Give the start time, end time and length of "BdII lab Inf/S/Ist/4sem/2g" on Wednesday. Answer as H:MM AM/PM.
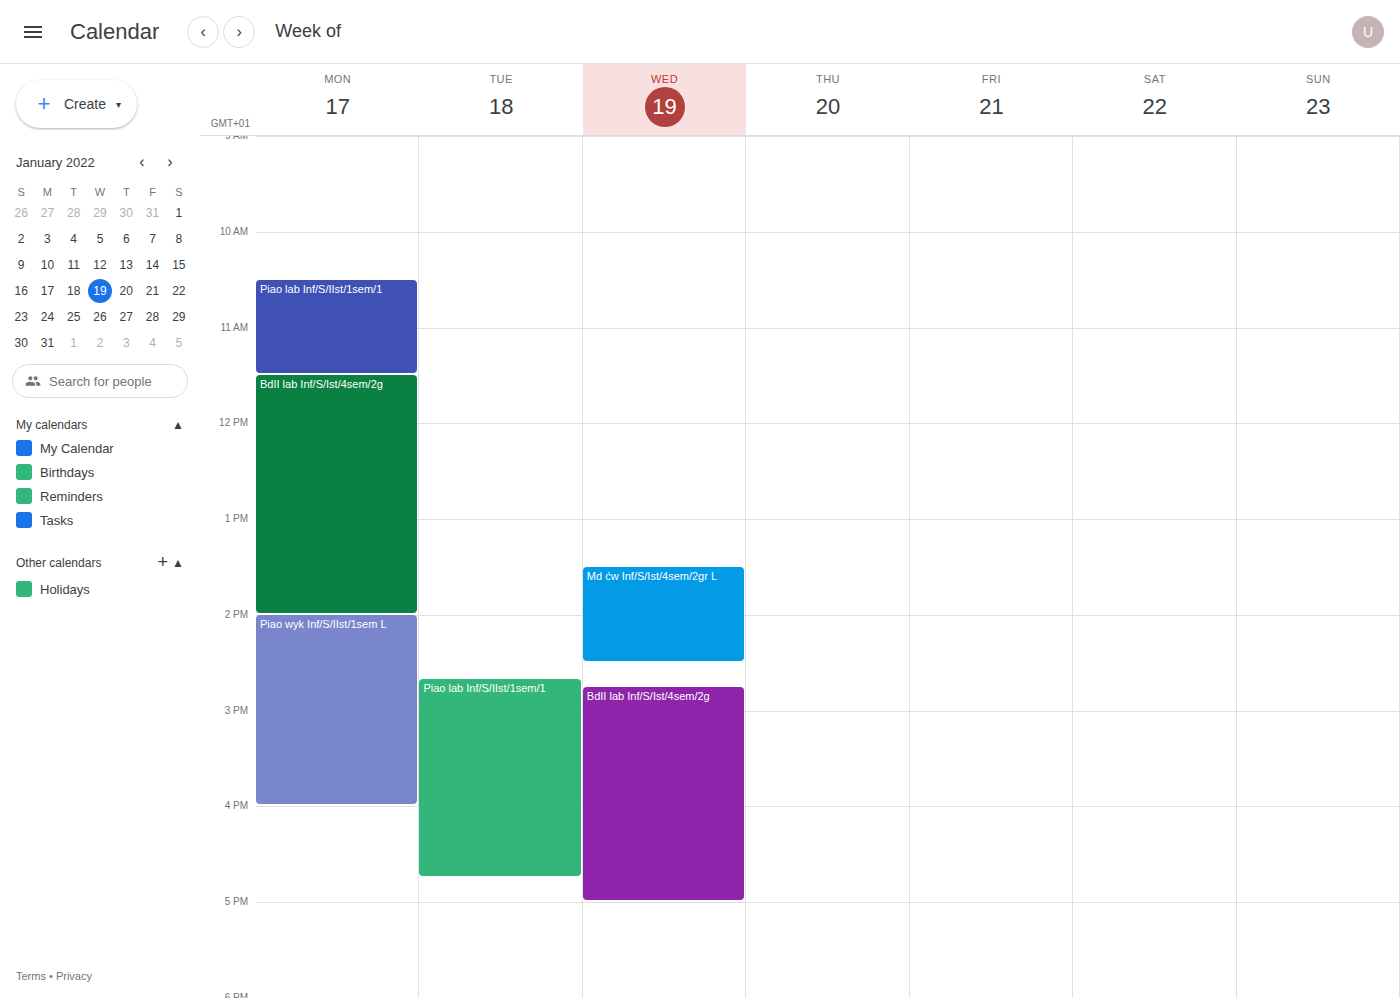
2:45 PM to 5:00 PM, 2 hours 15 minutes